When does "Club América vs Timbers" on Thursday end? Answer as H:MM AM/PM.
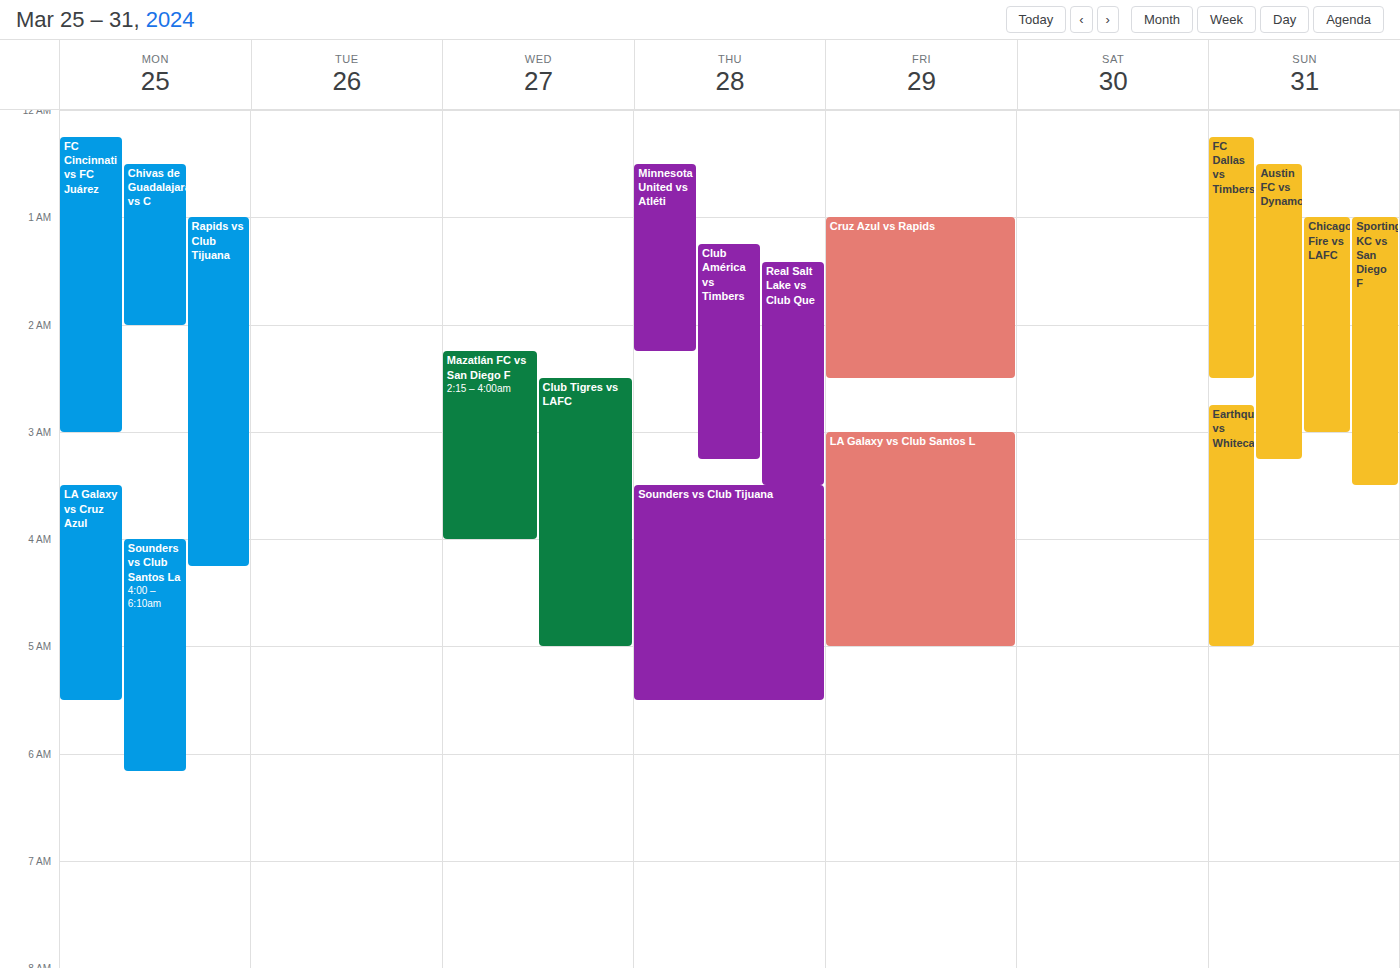
3:15 AM